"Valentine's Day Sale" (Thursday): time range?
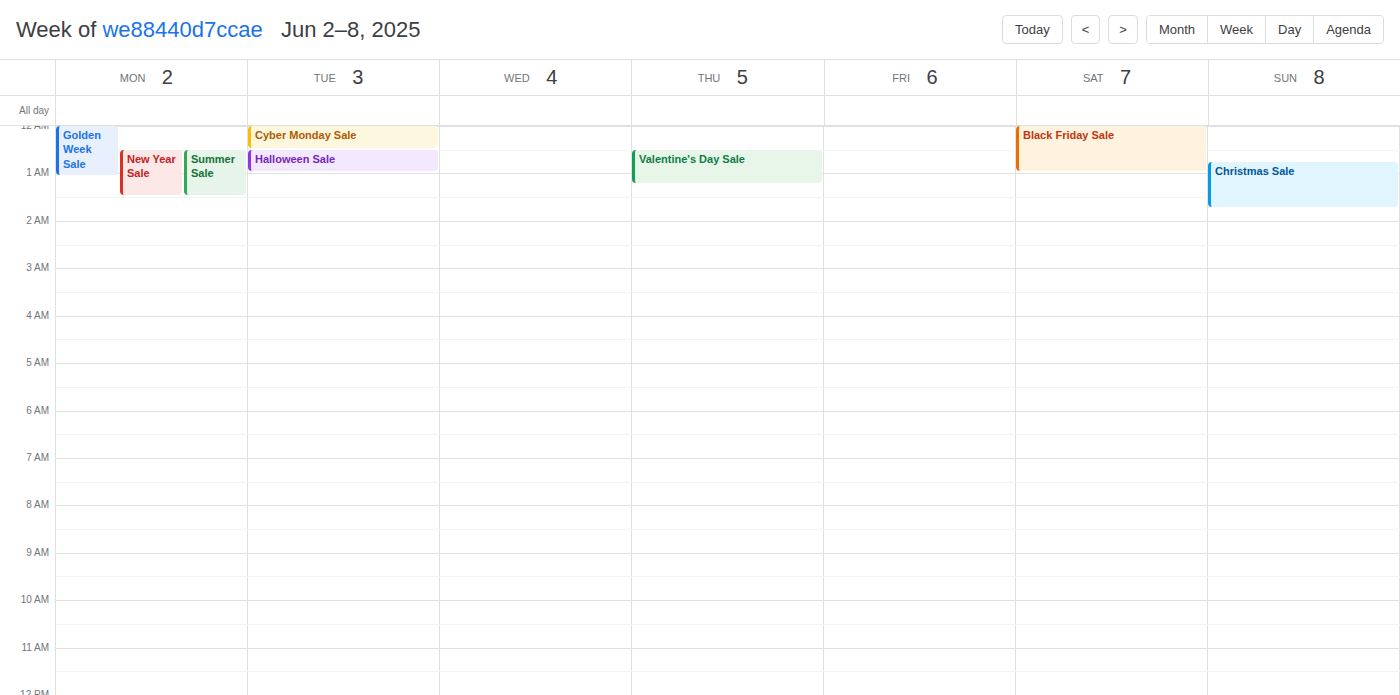
12:30 AM to 1:15 AM